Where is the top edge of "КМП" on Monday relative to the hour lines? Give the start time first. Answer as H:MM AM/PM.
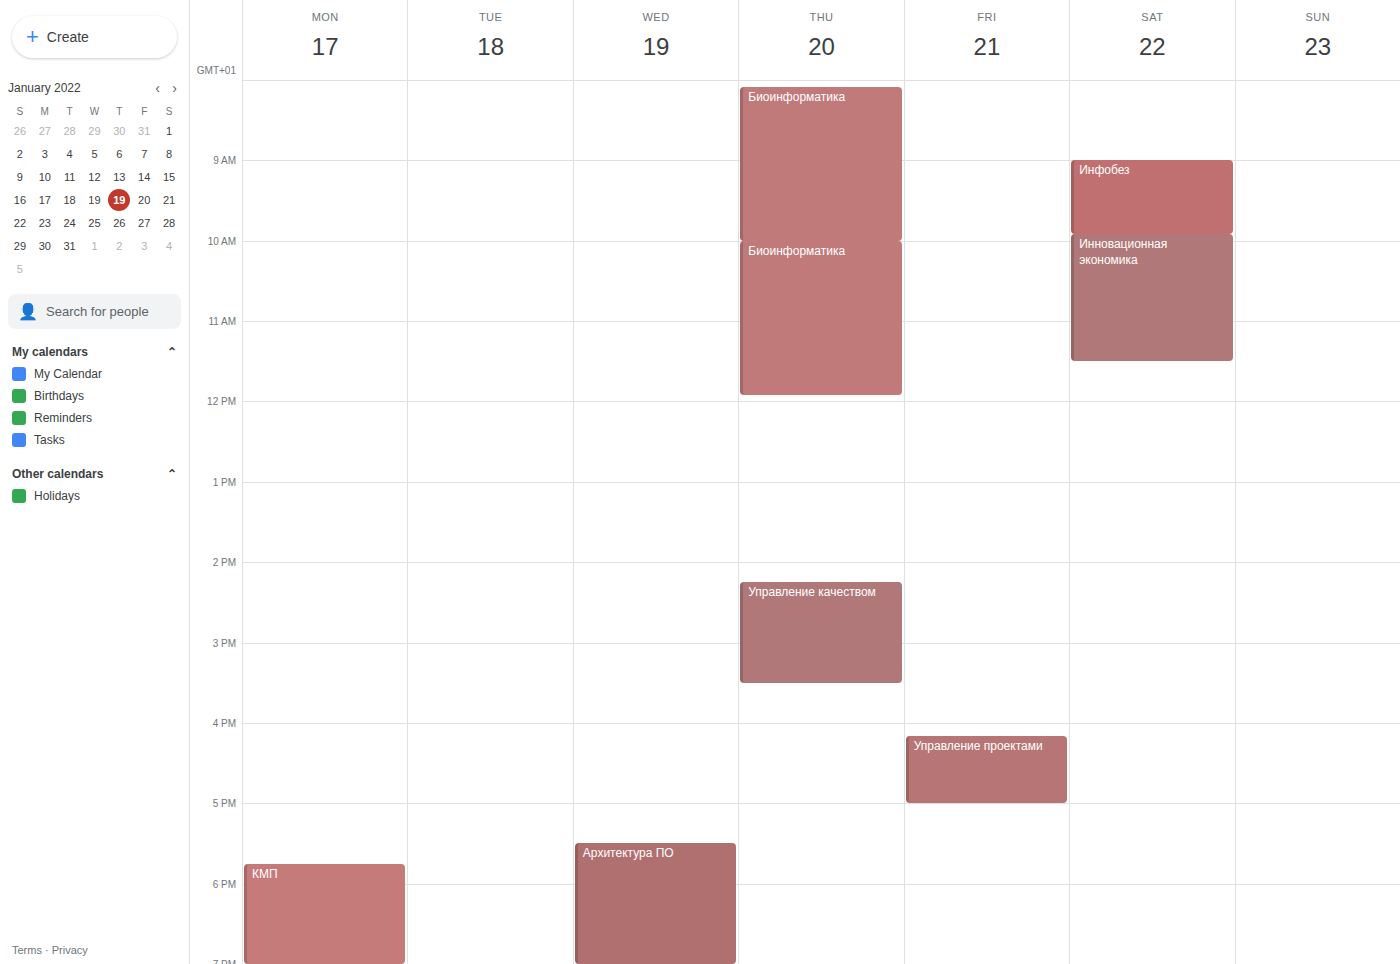
5:45 PM -- neither: three quarters of the way from the 5 PM line to the 6 PM line.